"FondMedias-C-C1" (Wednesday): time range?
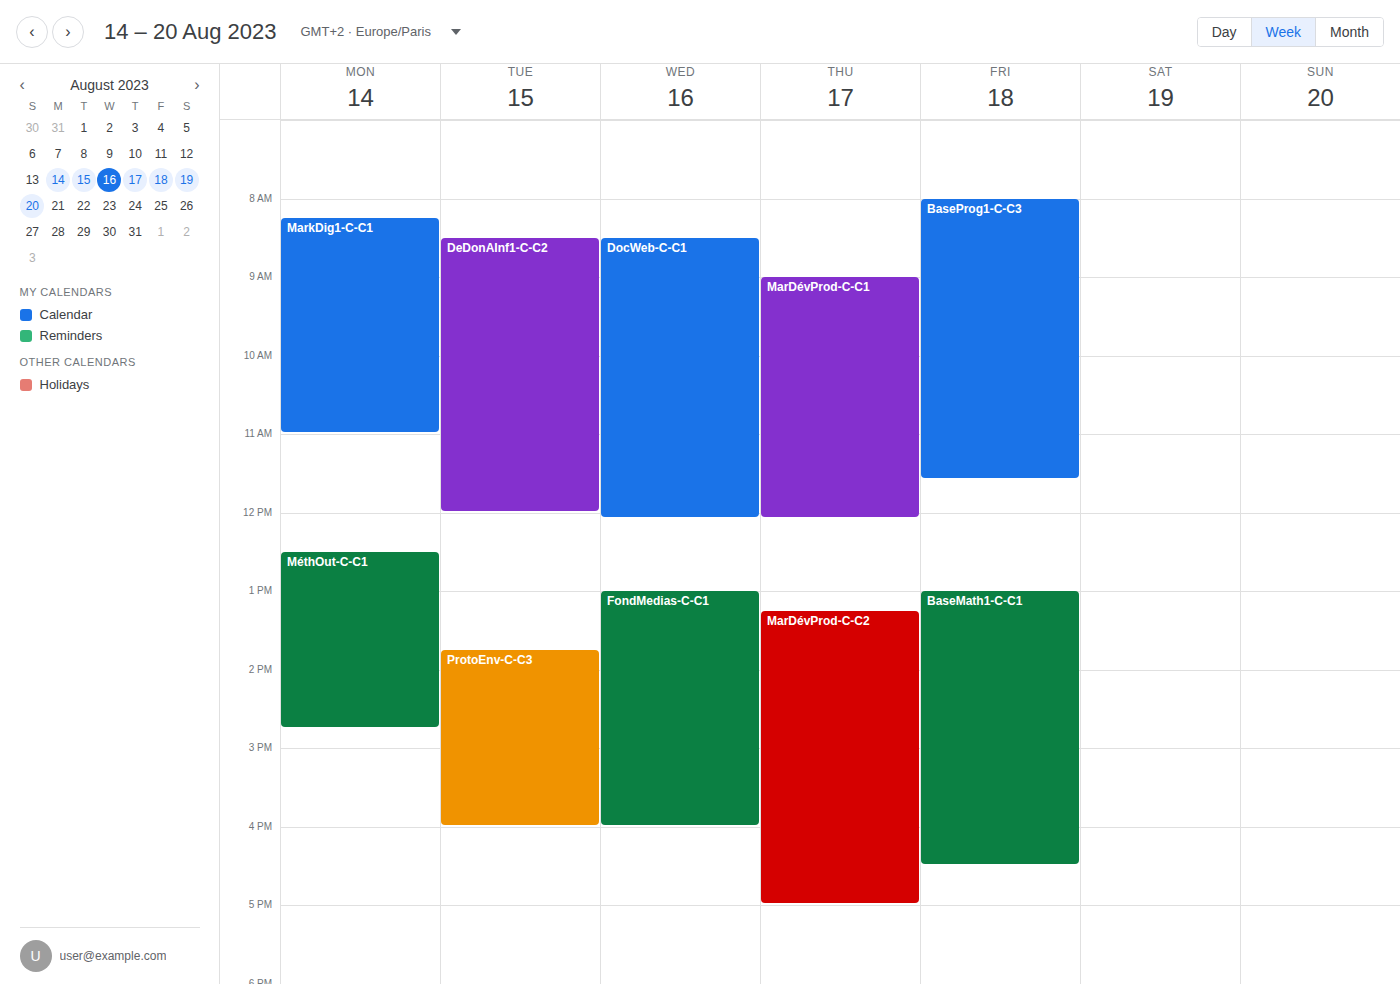
1:00 PM to 4:00 PM